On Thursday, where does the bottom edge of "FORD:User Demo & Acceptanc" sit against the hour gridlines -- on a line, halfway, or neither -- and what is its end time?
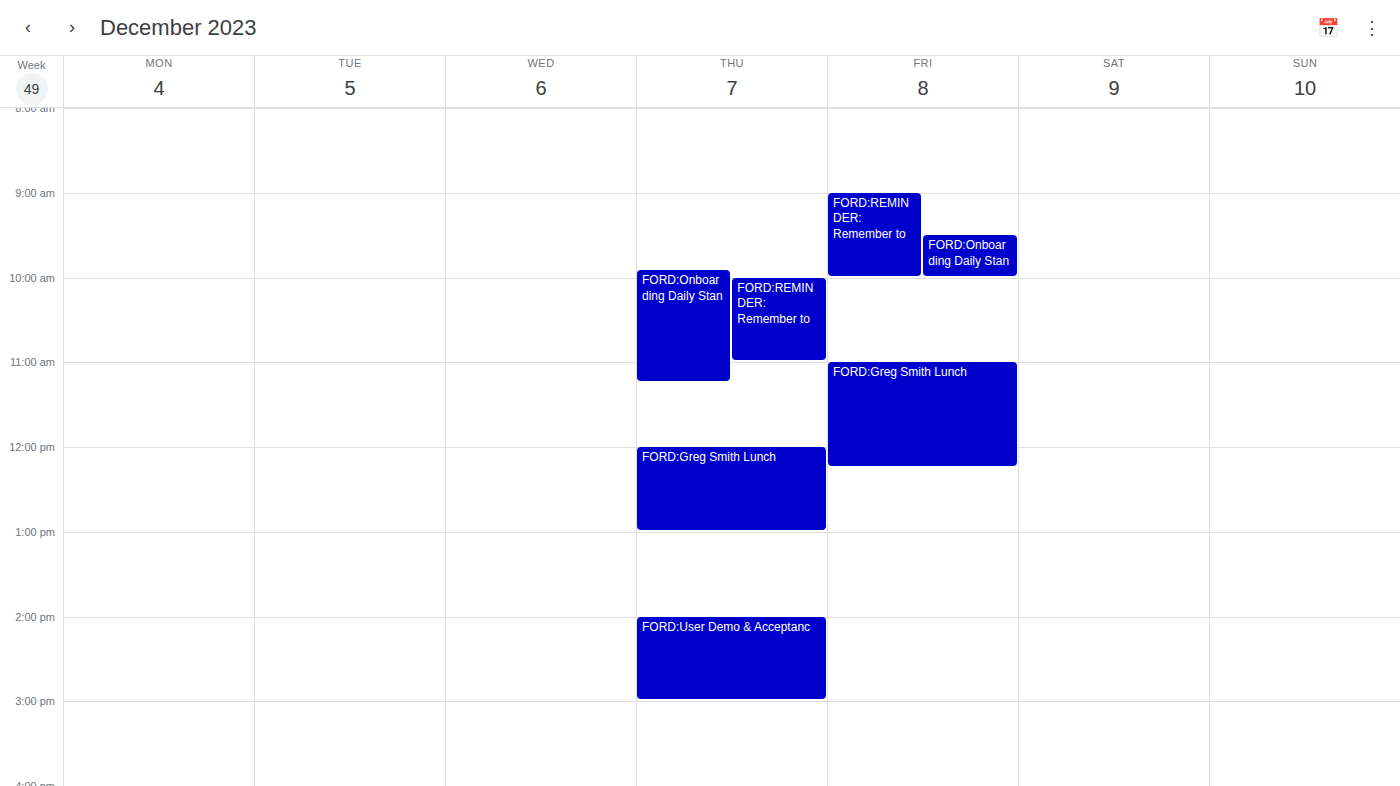
3:00 PM -- exactly on the 3 PM line.